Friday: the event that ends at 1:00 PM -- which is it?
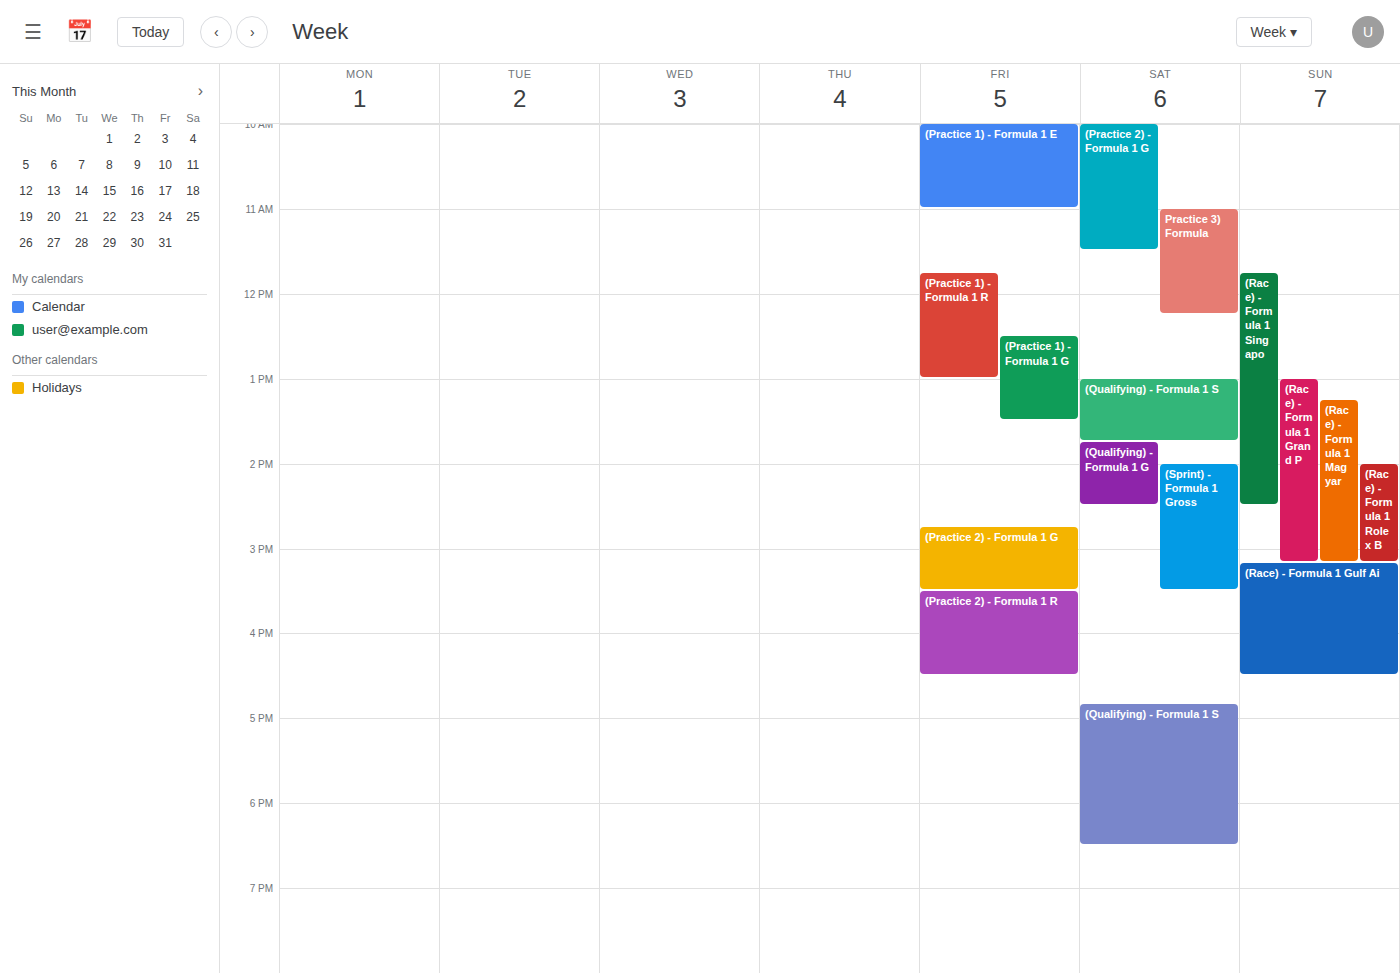
"(Practice 1) - Formula 1 R"